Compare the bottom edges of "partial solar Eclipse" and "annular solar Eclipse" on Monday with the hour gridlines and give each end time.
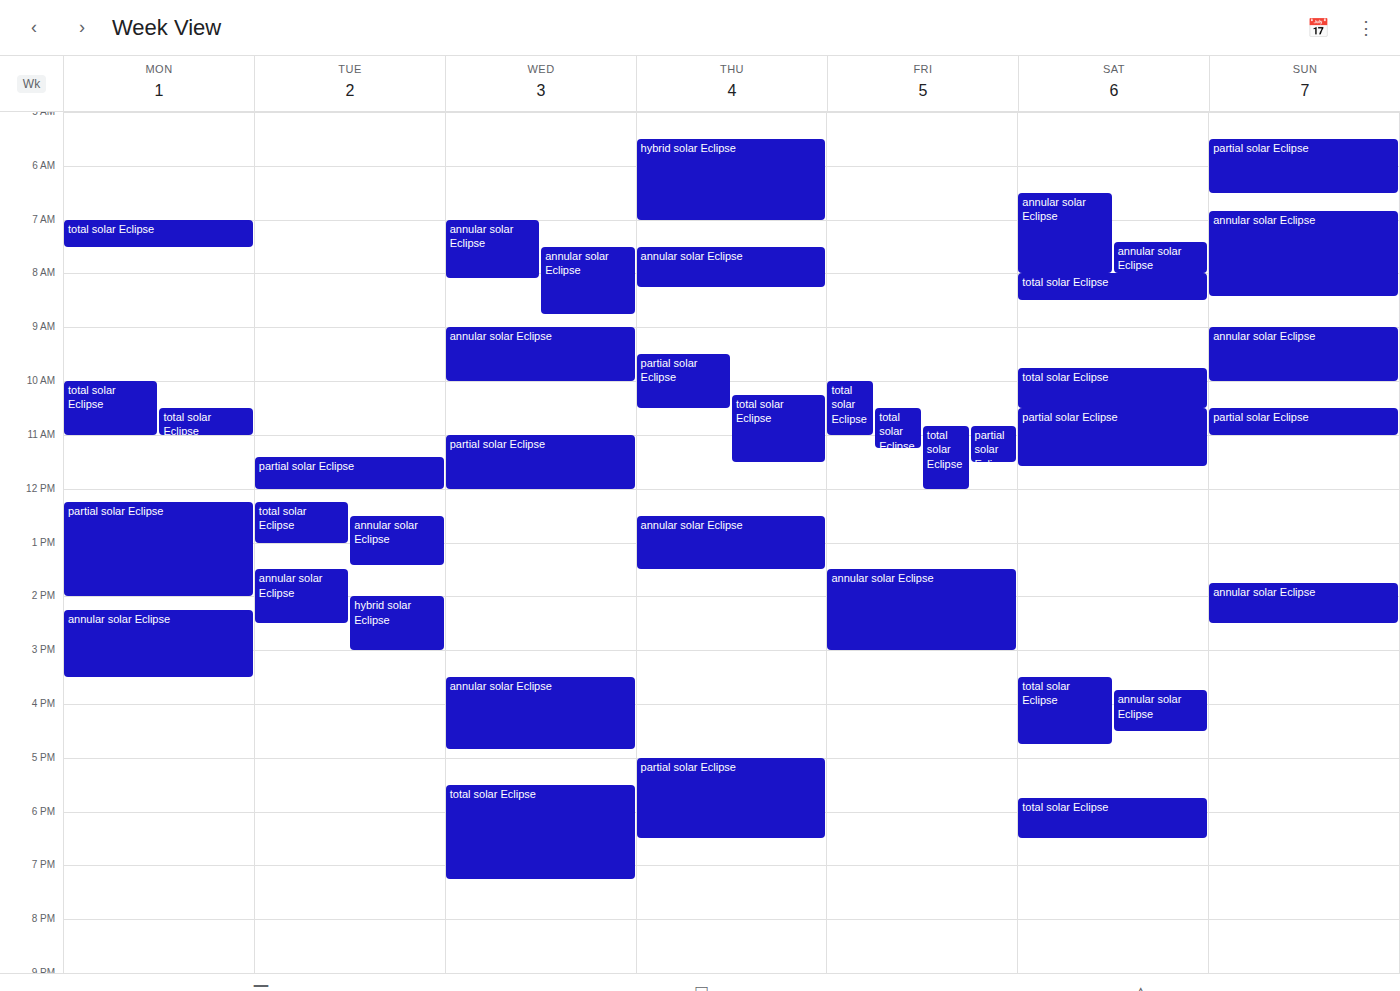
"partial solar Eclipse": 14:00, exactly on the 14:00 line. "annular solar Eclipse": 15:30, halfway between the 15:00 and 16:00 lines.